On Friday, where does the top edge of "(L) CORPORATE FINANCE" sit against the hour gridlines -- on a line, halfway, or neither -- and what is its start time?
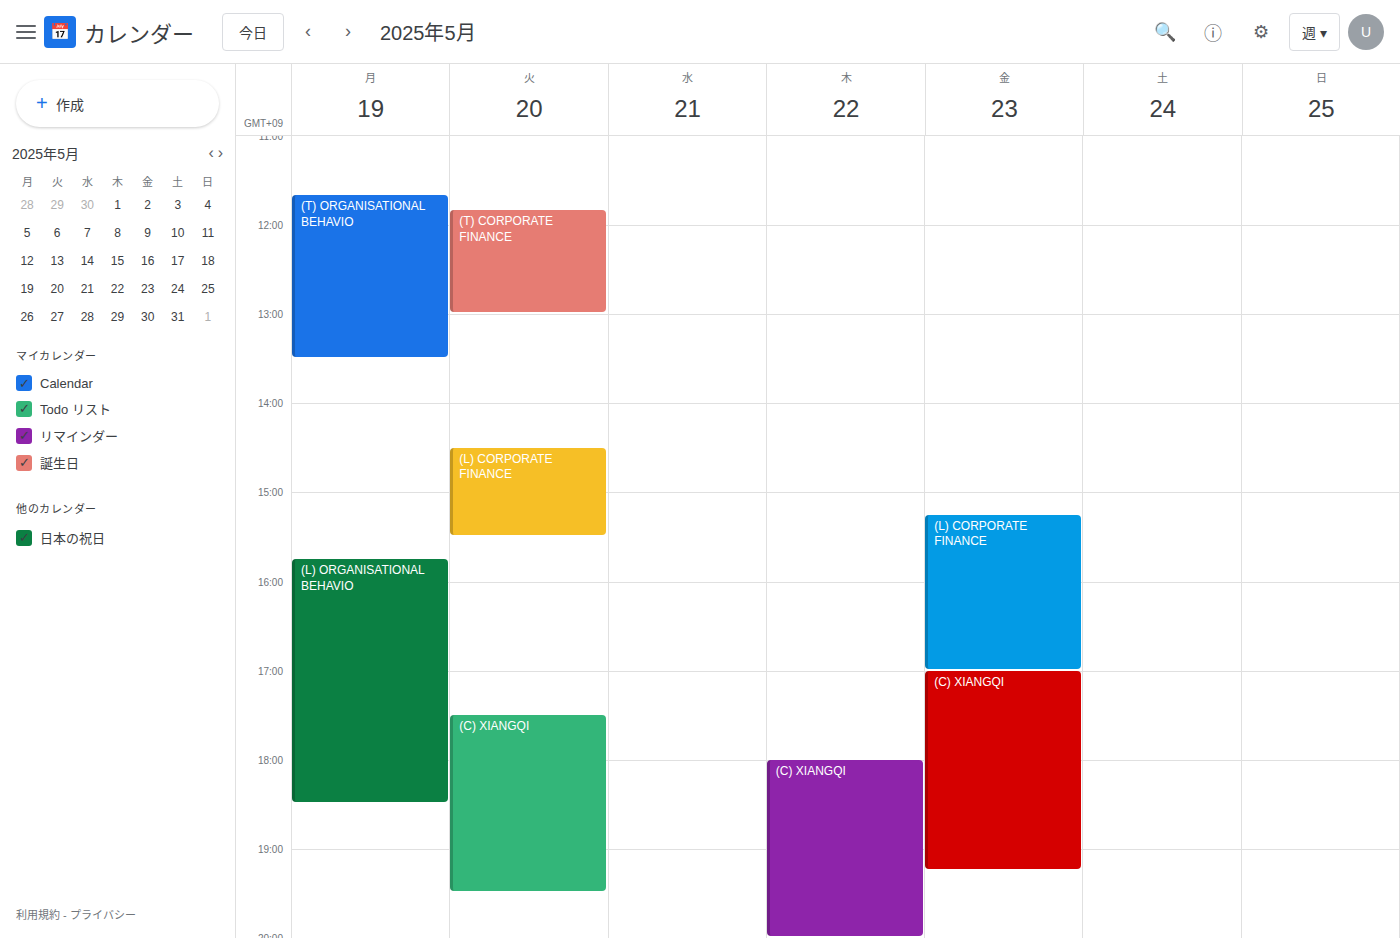
3:15 PM -- neither: a quarter of the way from the 3 PM line to the 4 PM line.